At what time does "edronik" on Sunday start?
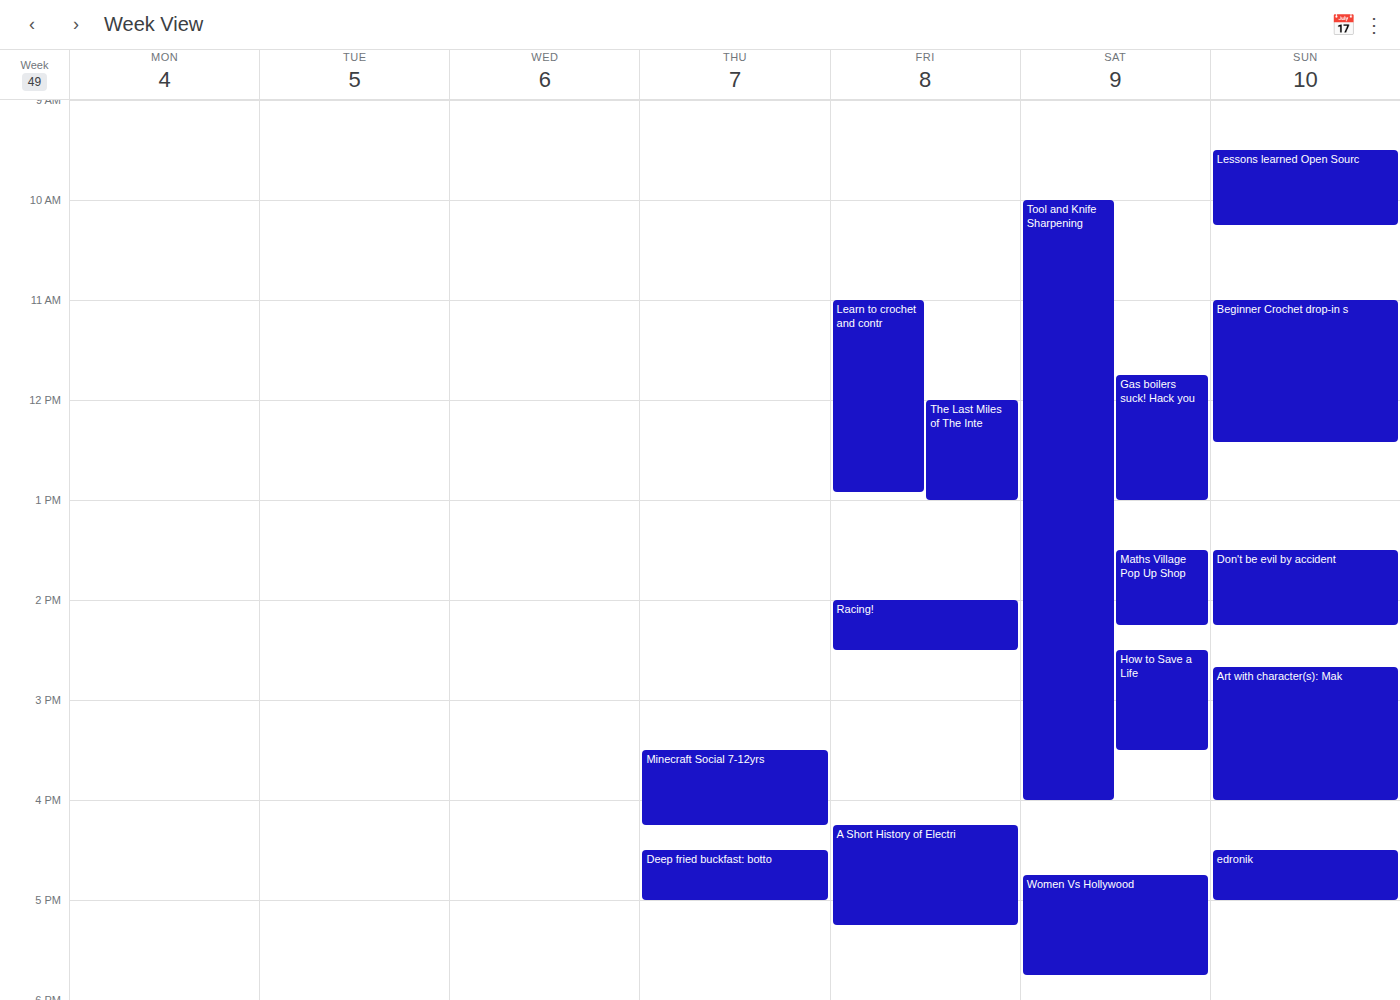
4:30 PM